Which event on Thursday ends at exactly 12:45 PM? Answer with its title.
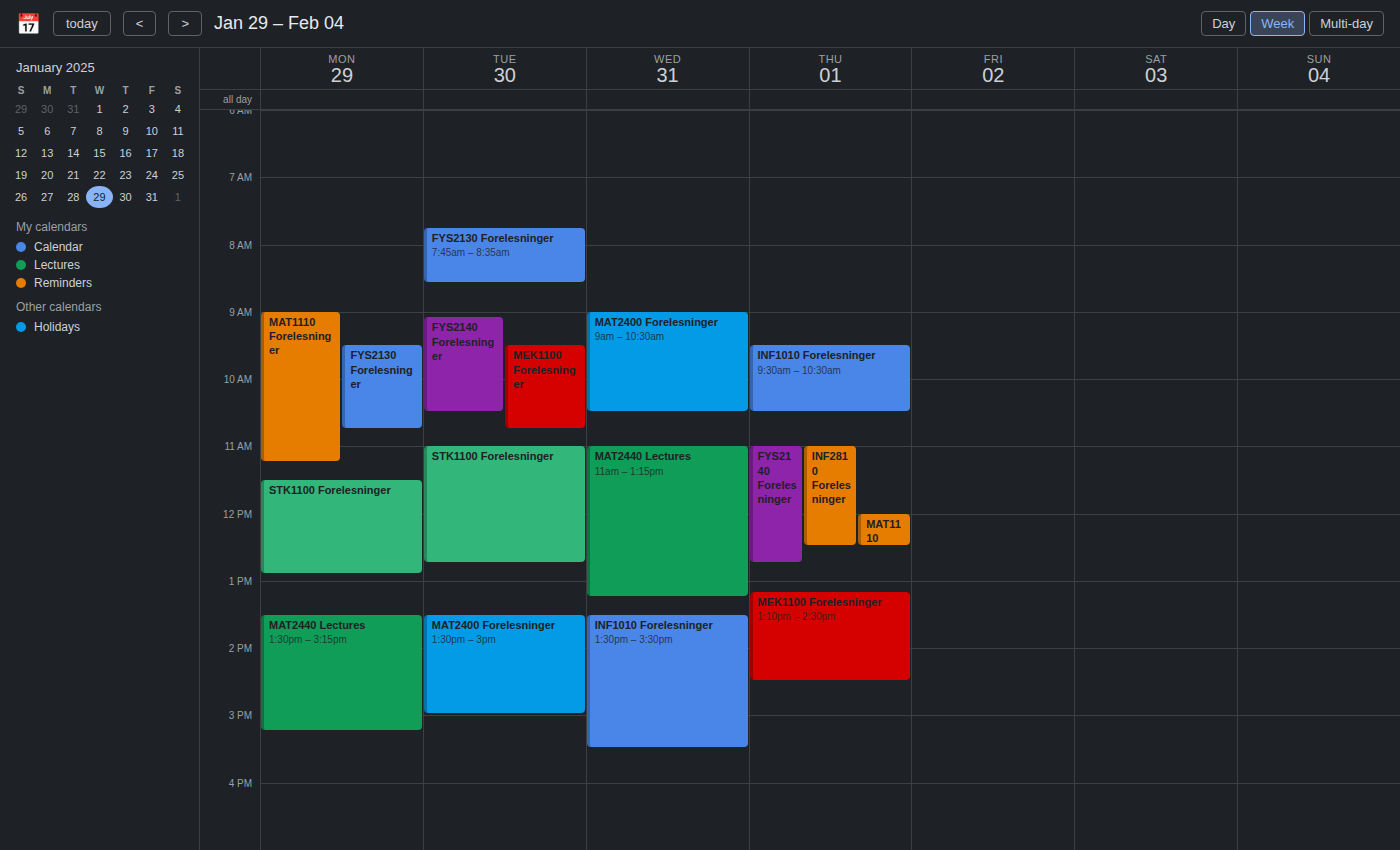
"FYS2140 Forelesninger"